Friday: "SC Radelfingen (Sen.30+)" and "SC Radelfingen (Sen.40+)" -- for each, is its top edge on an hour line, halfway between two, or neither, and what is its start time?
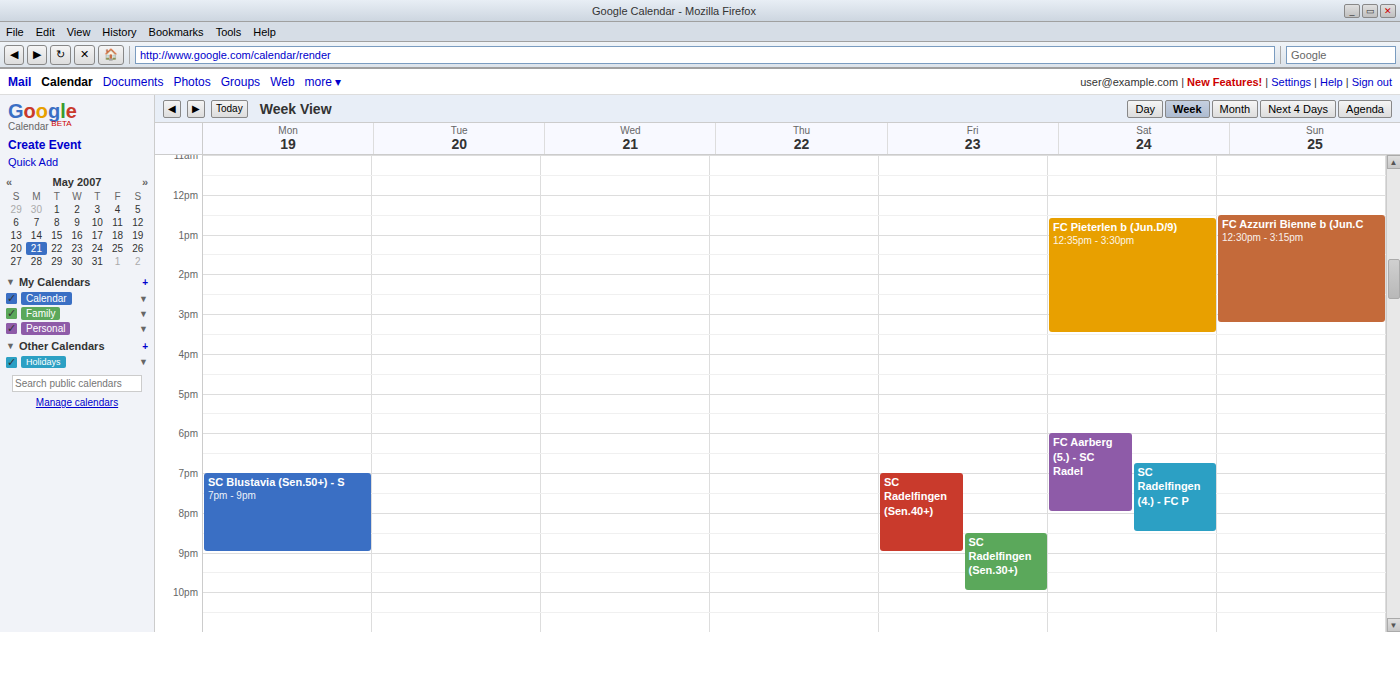
"SC Radelfingen (Sen.30+)": 8:30 PM, halfway between the 8 PM and 9 PM lines. "SC Radelfingen (Sen.40+)": 7:00 PM, exactly on the 7 PM line.